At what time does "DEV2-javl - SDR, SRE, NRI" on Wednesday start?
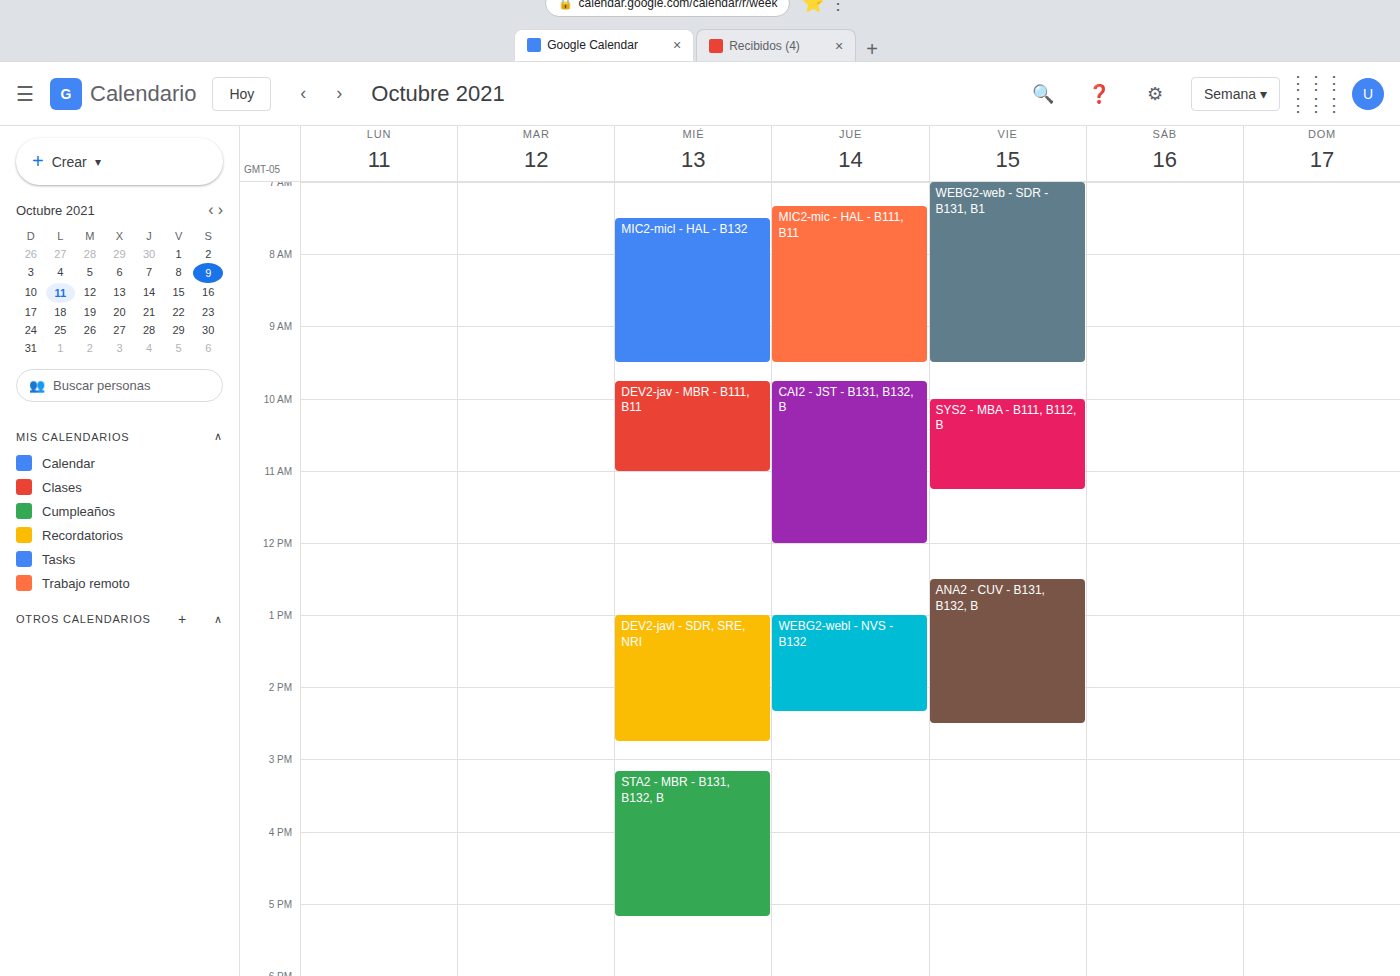
1:00 PM